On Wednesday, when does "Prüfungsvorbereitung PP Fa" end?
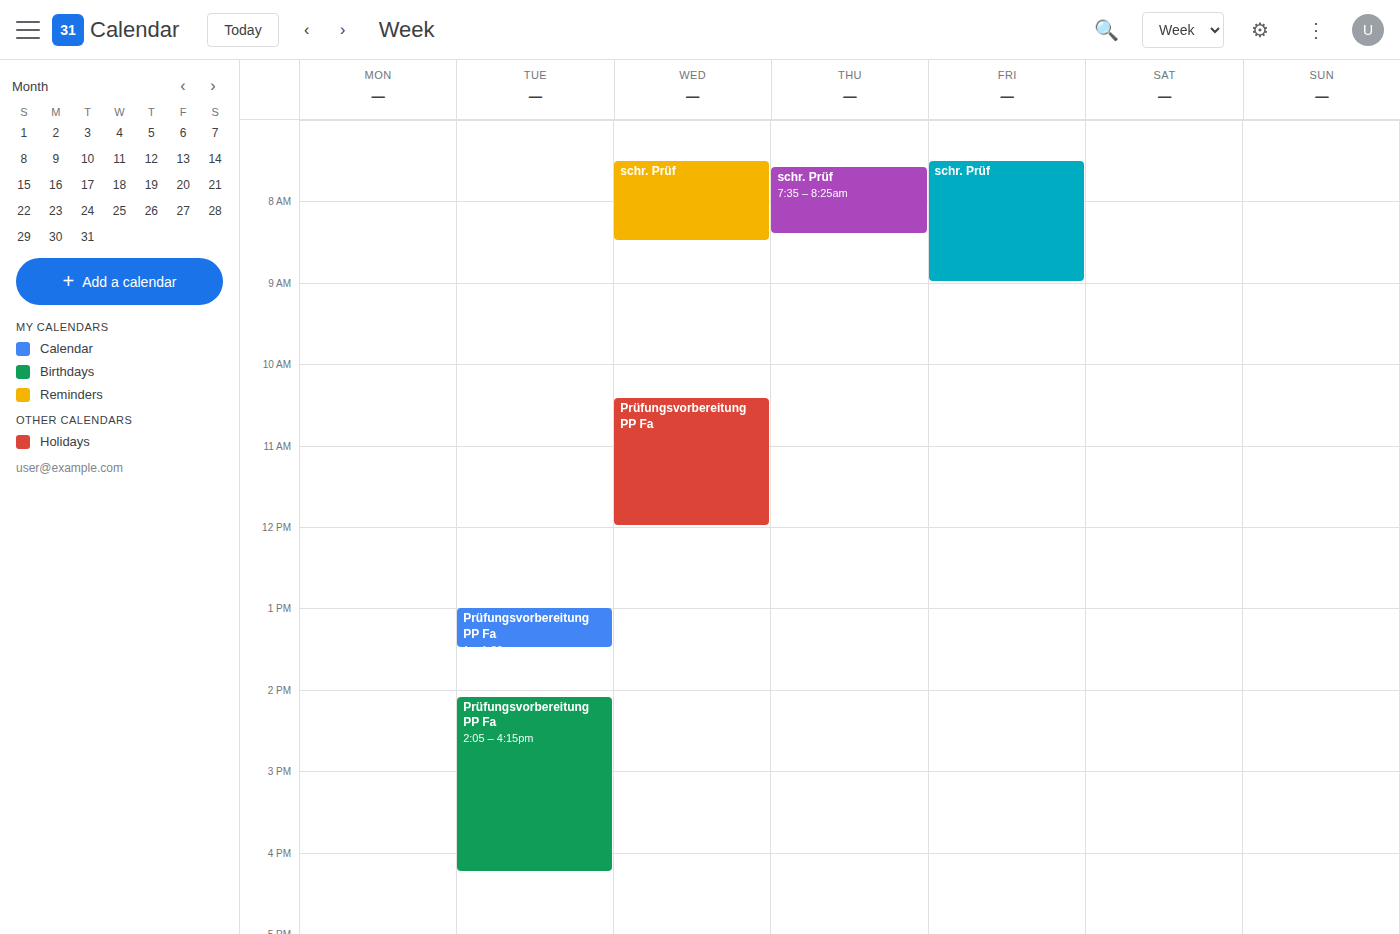
12:00 PM